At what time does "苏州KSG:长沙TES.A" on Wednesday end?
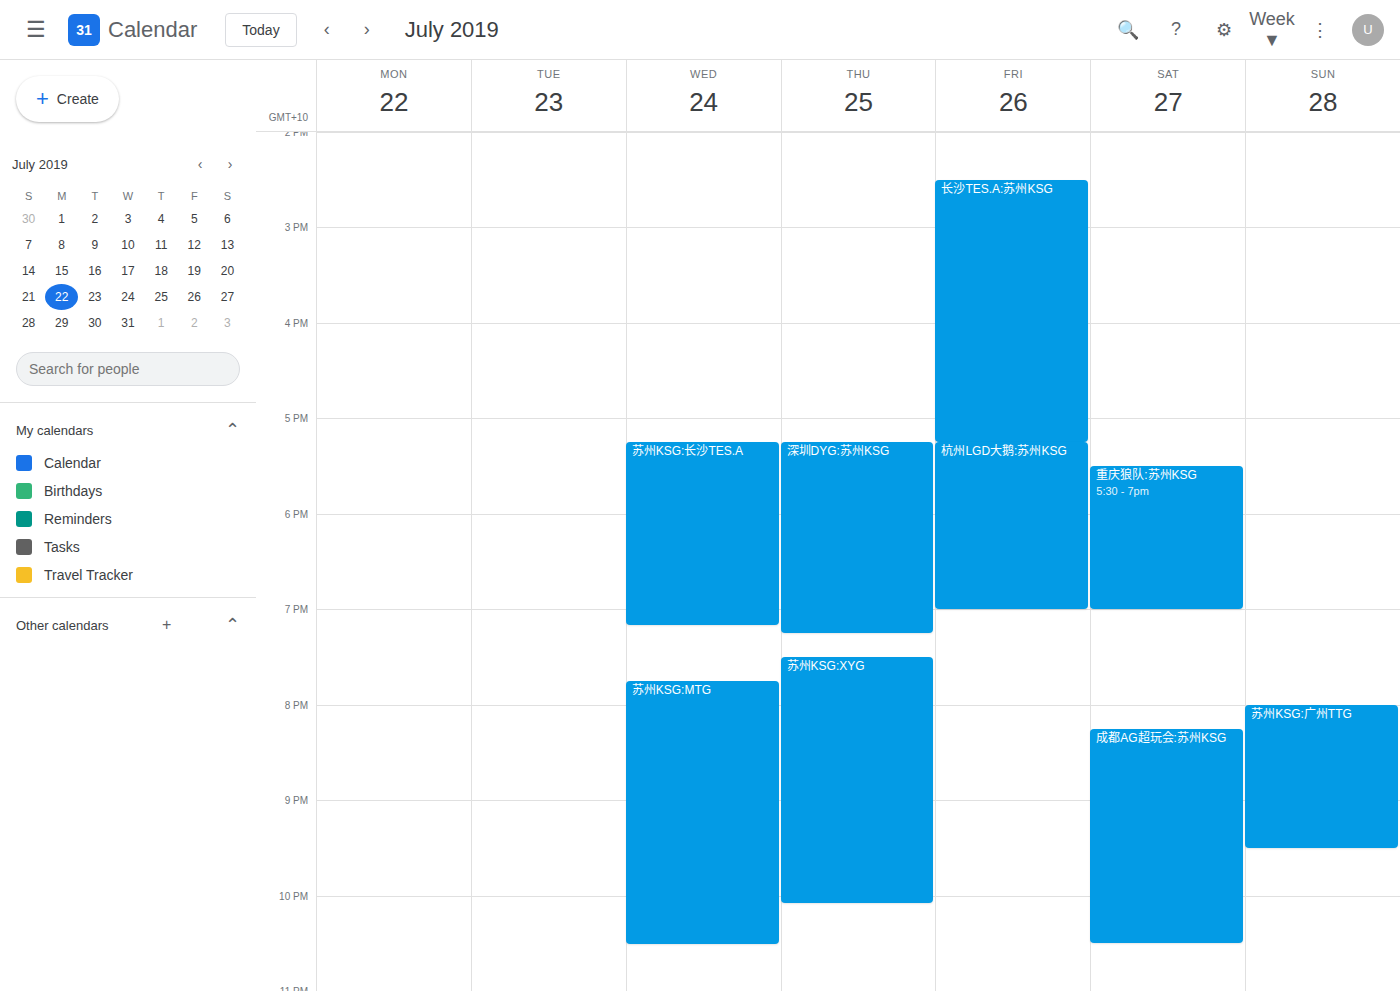
7:10 PM